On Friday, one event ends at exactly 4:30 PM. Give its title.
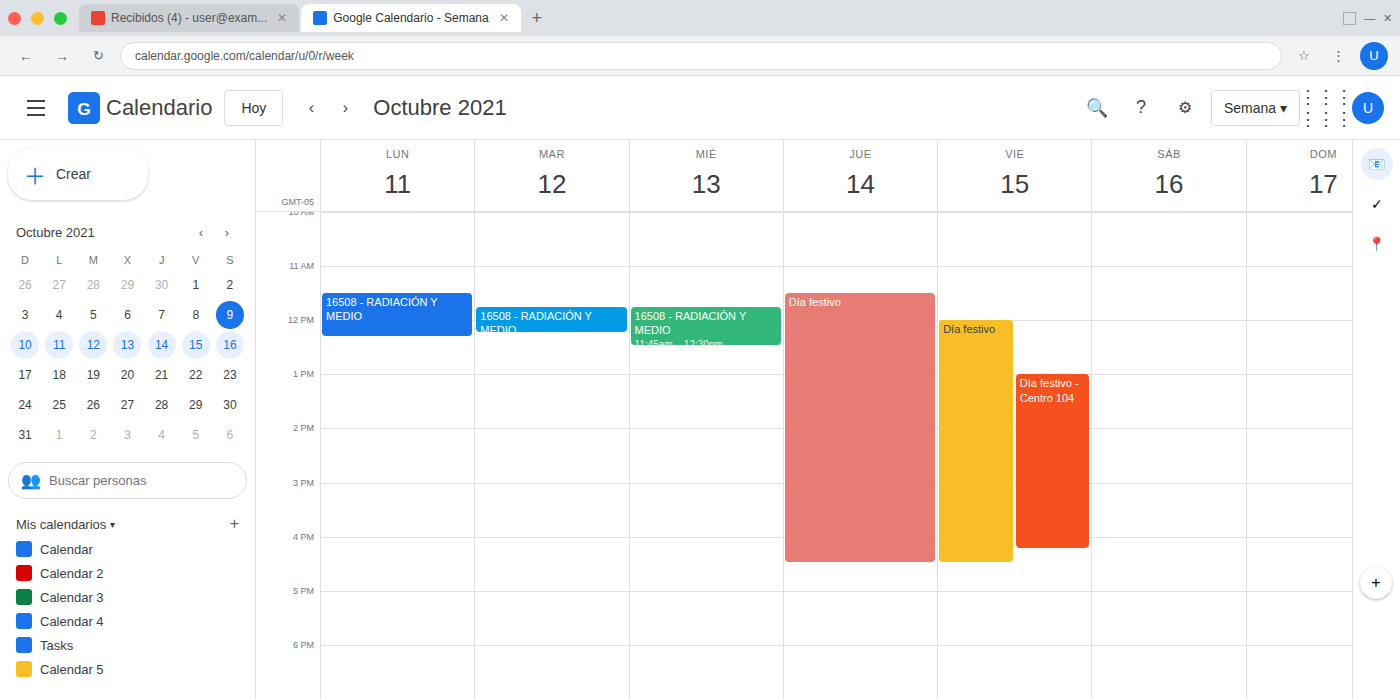
"Día festivo"